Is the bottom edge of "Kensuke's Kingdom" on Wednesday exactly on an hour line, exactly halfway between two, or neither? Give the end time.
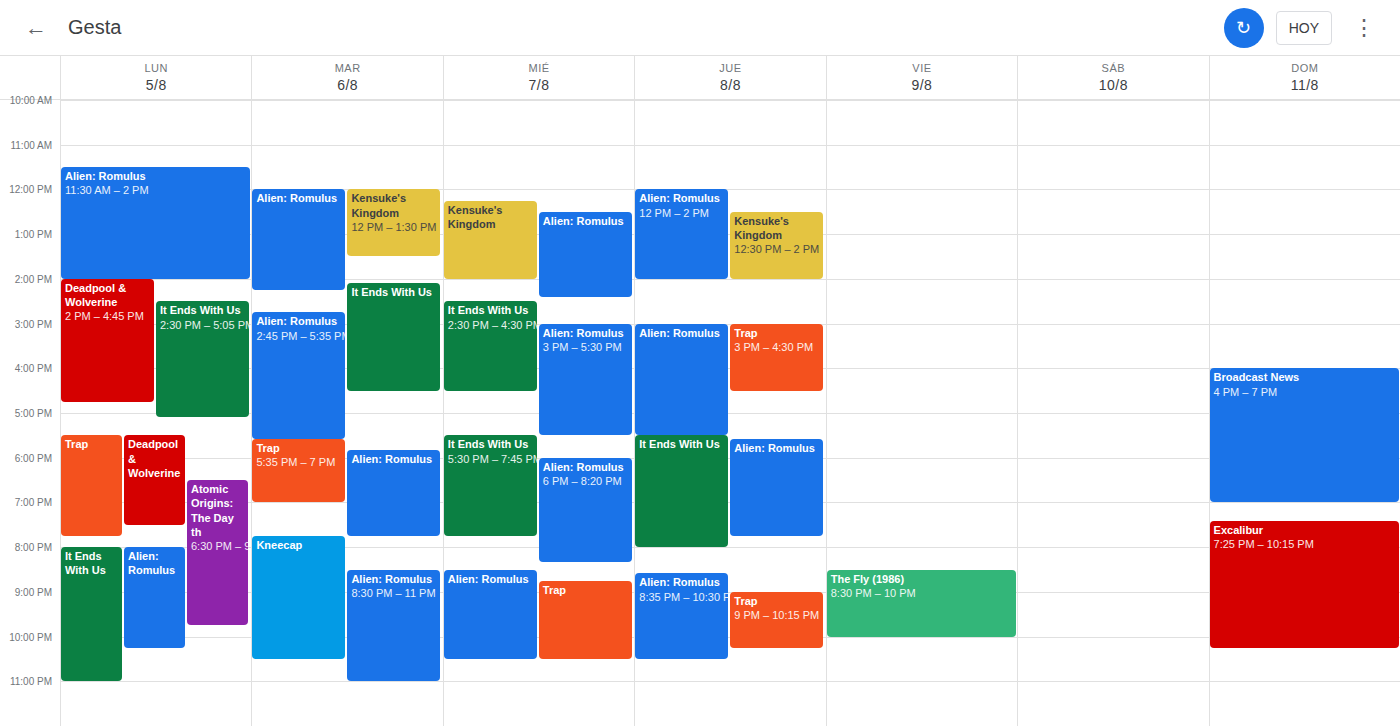
2:00 PM -- exactly on the 2 PM line.